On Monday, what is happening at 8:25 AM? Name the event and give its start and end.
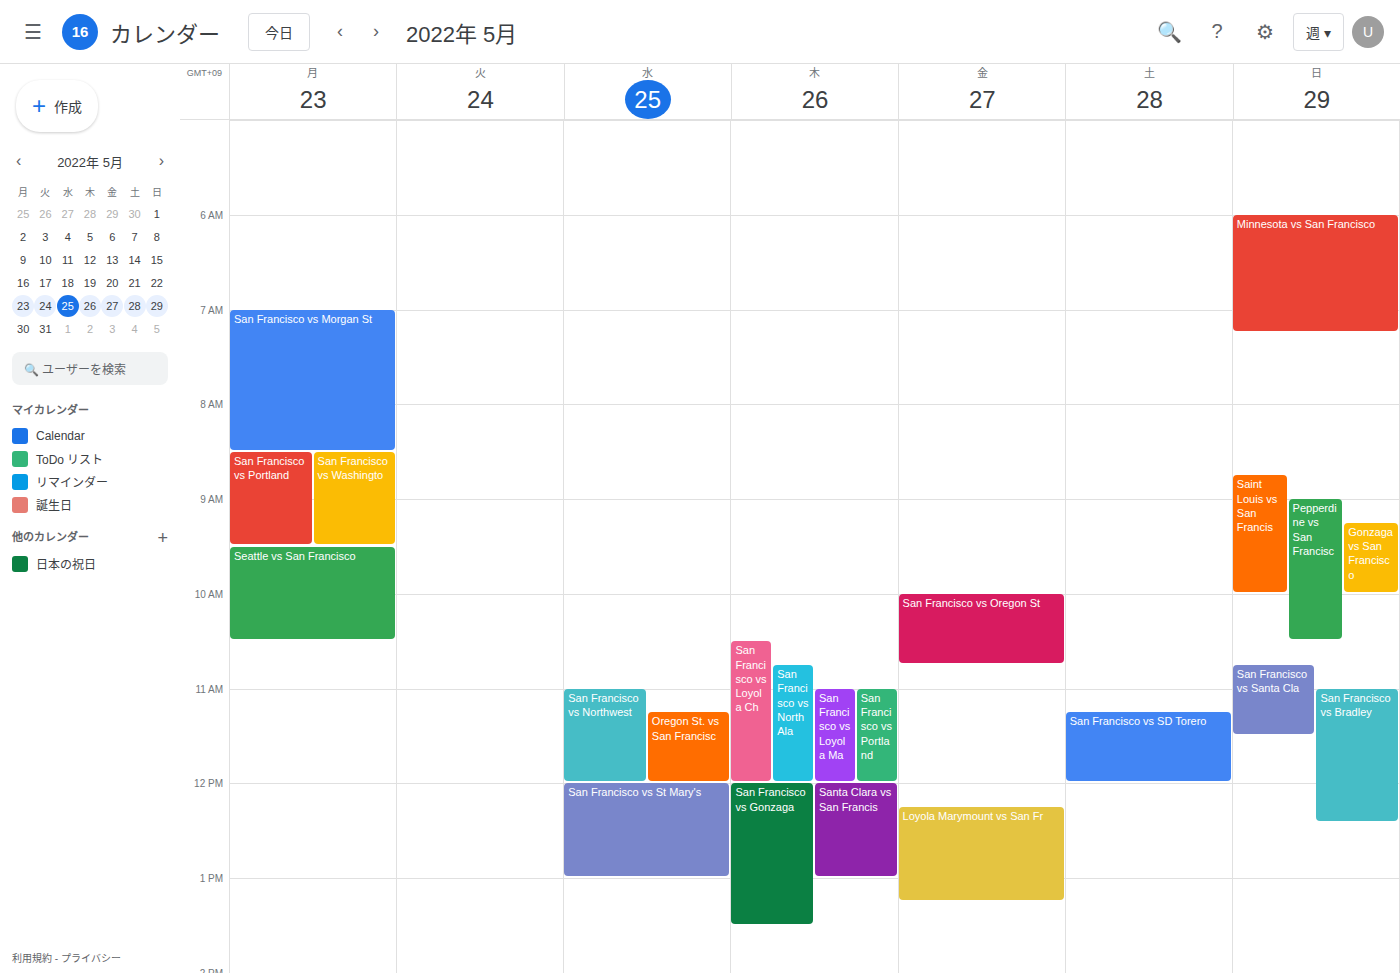
"San Francisco vs Morgan St", 7:00 AM to 8:30 AM